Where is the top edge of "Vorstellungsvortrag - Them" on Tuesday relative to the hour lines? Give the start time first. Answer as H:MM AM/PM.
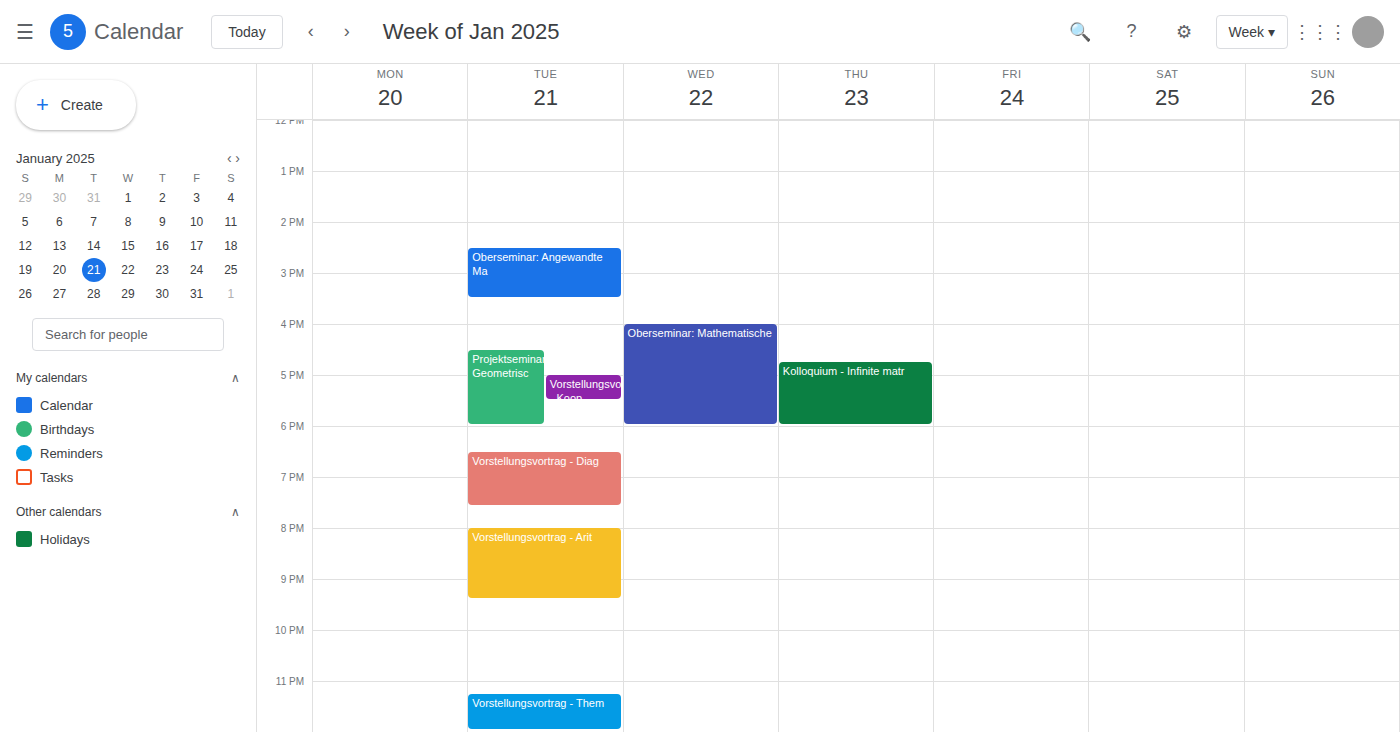
11:15 PM -- neither: a quarter of the way from the 11 PM line to the 12 AM line.